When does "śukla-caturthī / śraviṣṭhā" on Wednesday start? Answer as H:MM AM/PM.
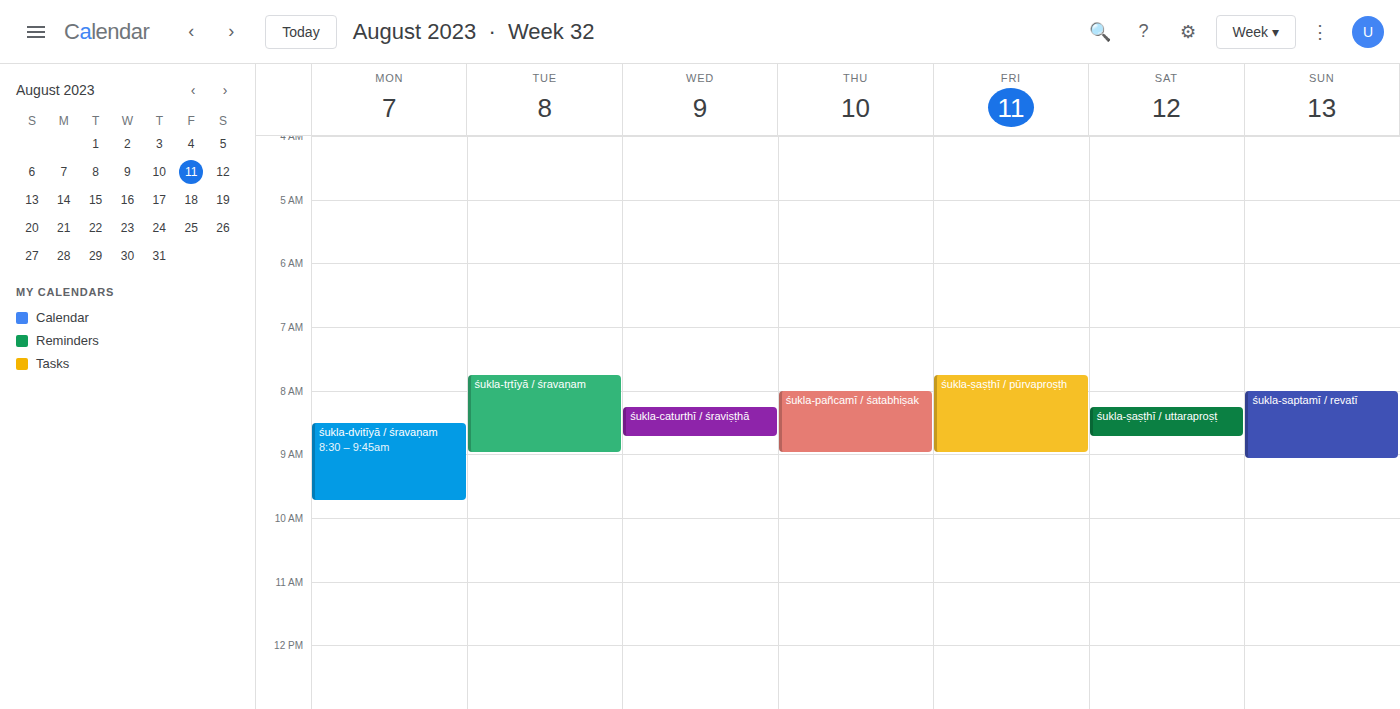
8:15 AM